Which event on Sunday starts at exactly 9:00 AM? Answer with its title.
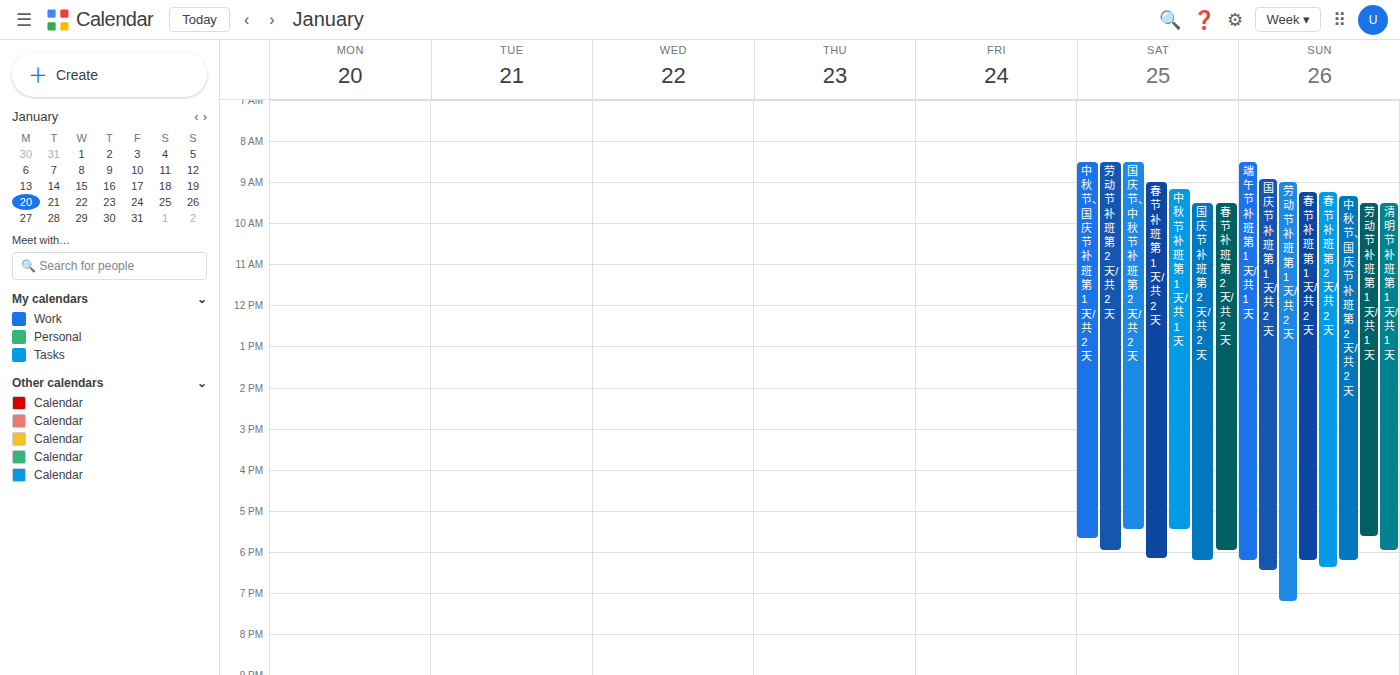
"劳动节 补班 第1天/共2天"